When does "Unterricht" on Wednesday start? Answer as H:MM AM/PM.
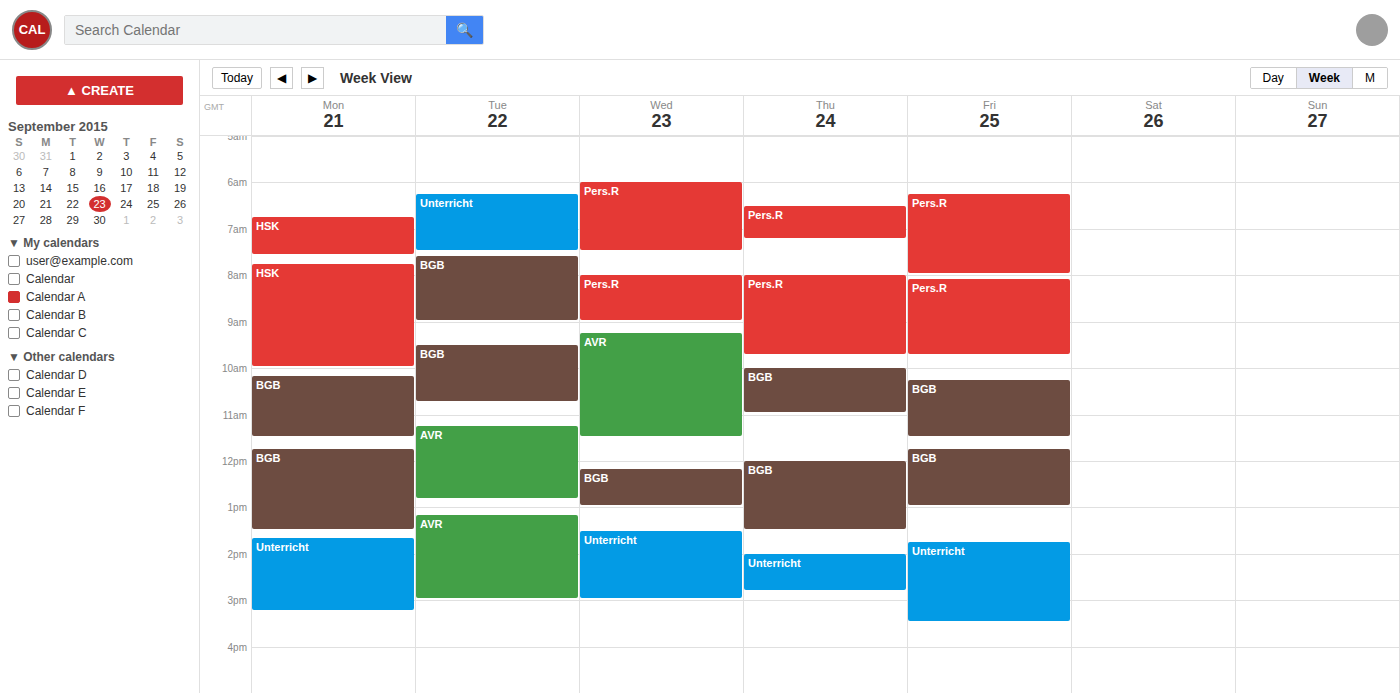
1:30 PM